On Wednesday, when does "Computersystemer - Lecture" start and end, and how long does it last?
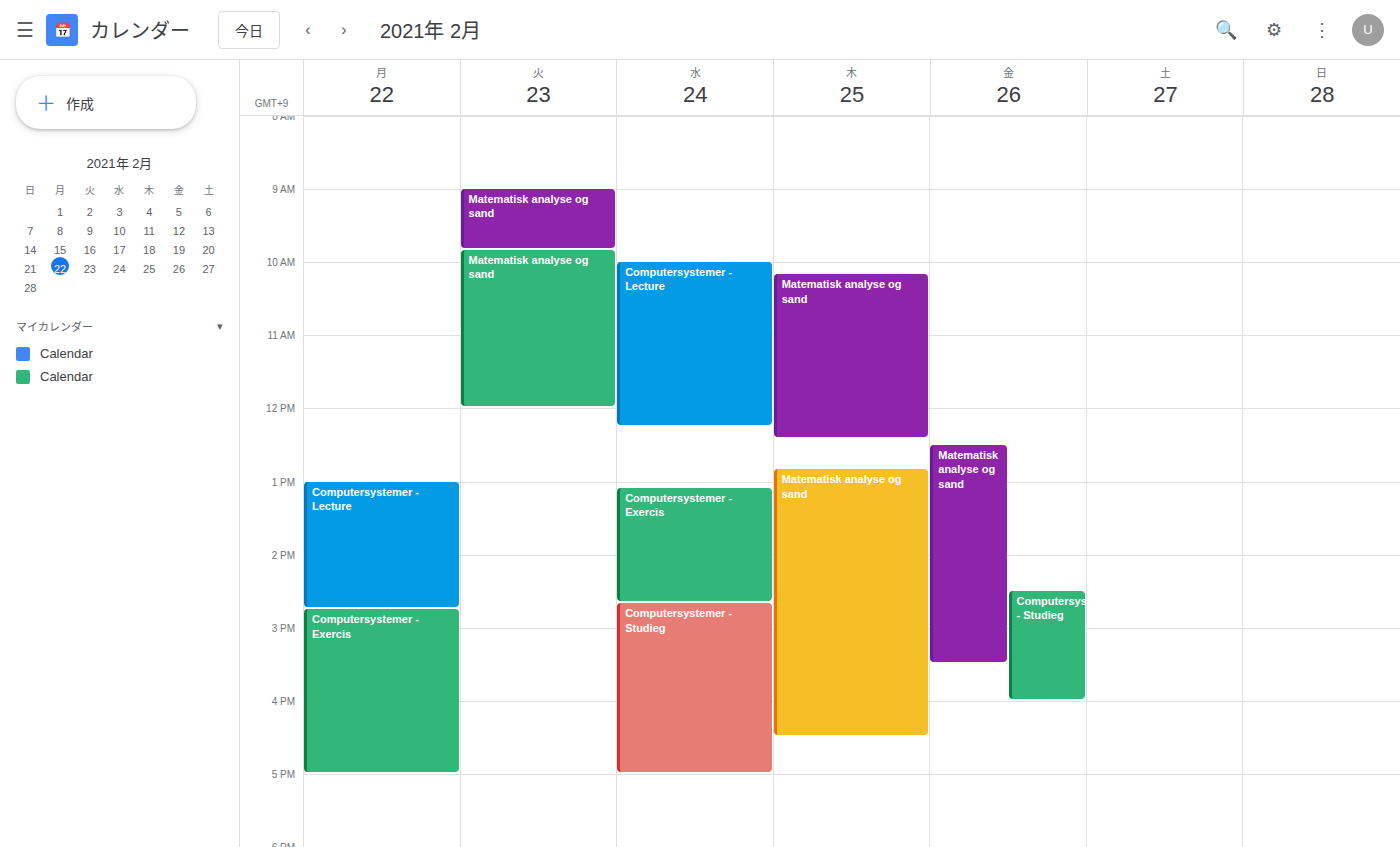
10:00 AM to 12:15 PM, 2 hours 15 minutes